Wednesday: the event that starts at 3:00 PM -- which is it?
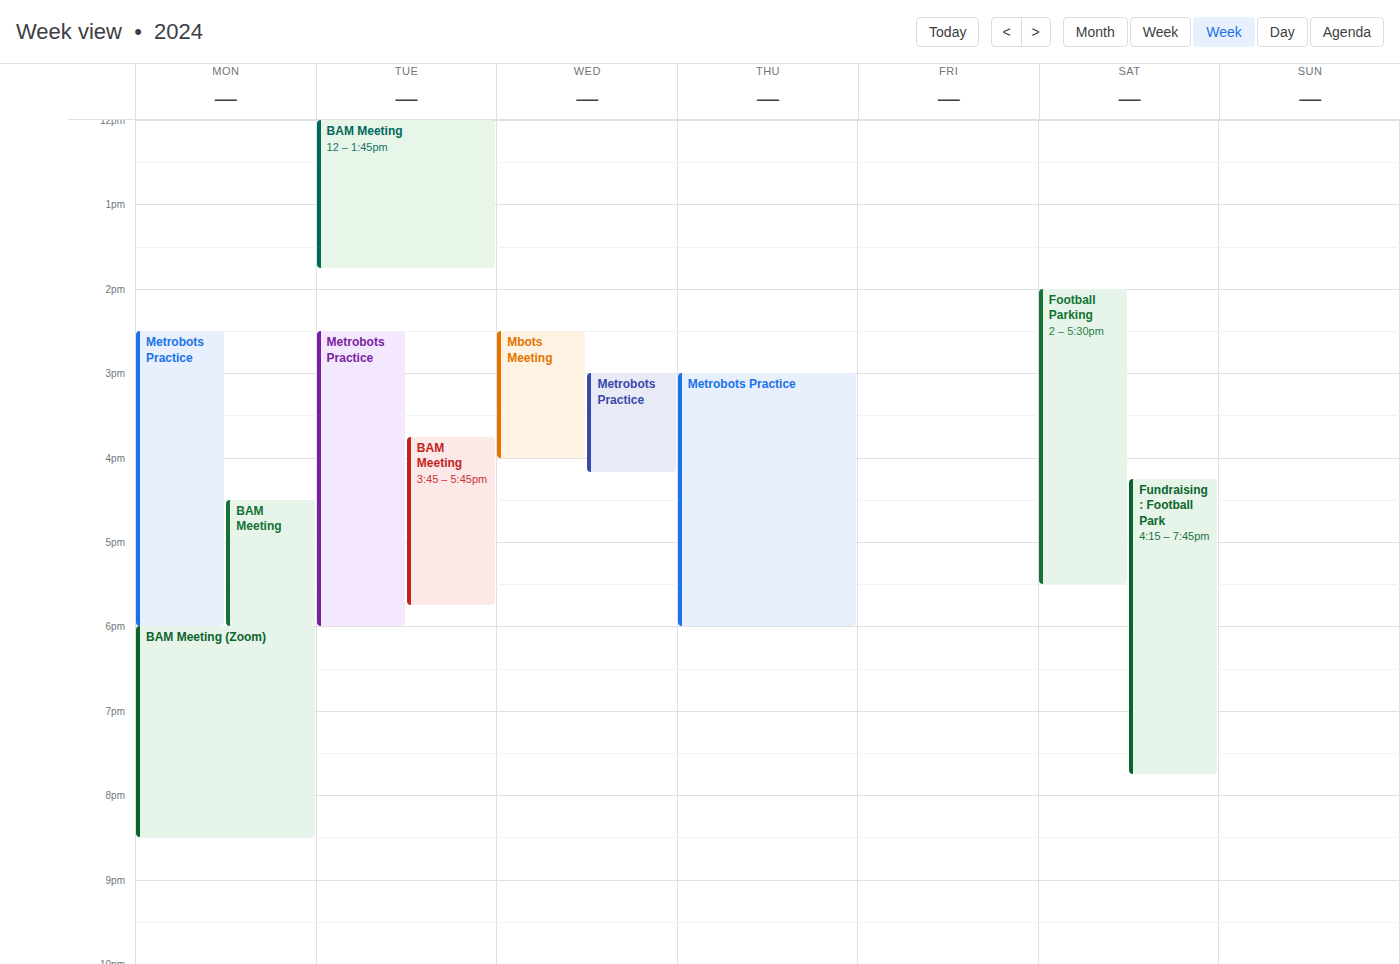
"Metrobots Practice"